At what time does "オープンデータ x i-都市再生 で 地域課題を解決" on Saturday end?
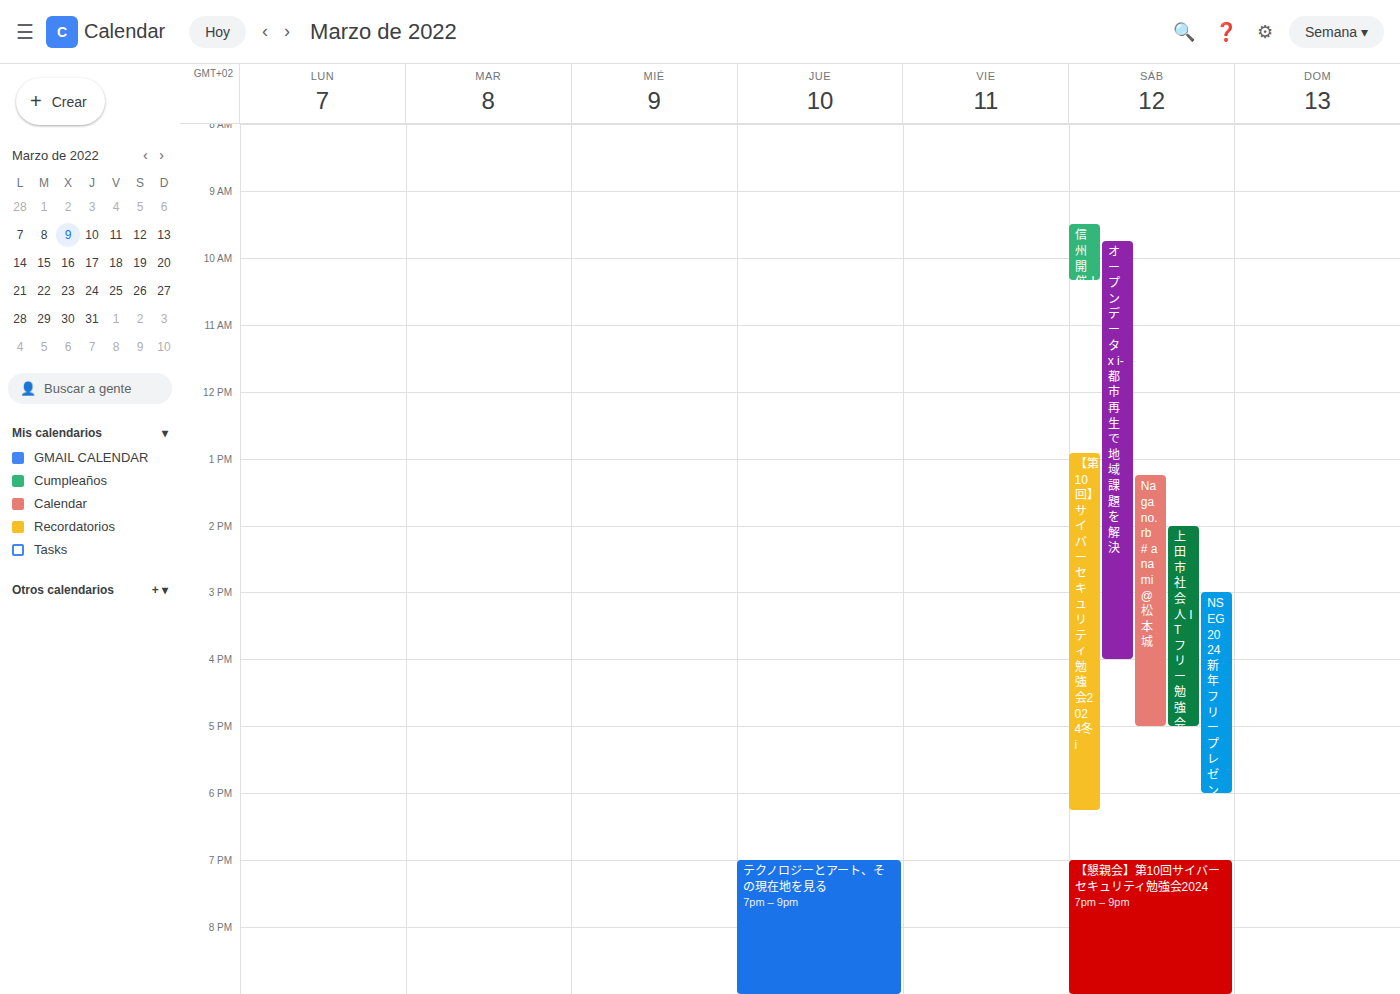
4:00 PM